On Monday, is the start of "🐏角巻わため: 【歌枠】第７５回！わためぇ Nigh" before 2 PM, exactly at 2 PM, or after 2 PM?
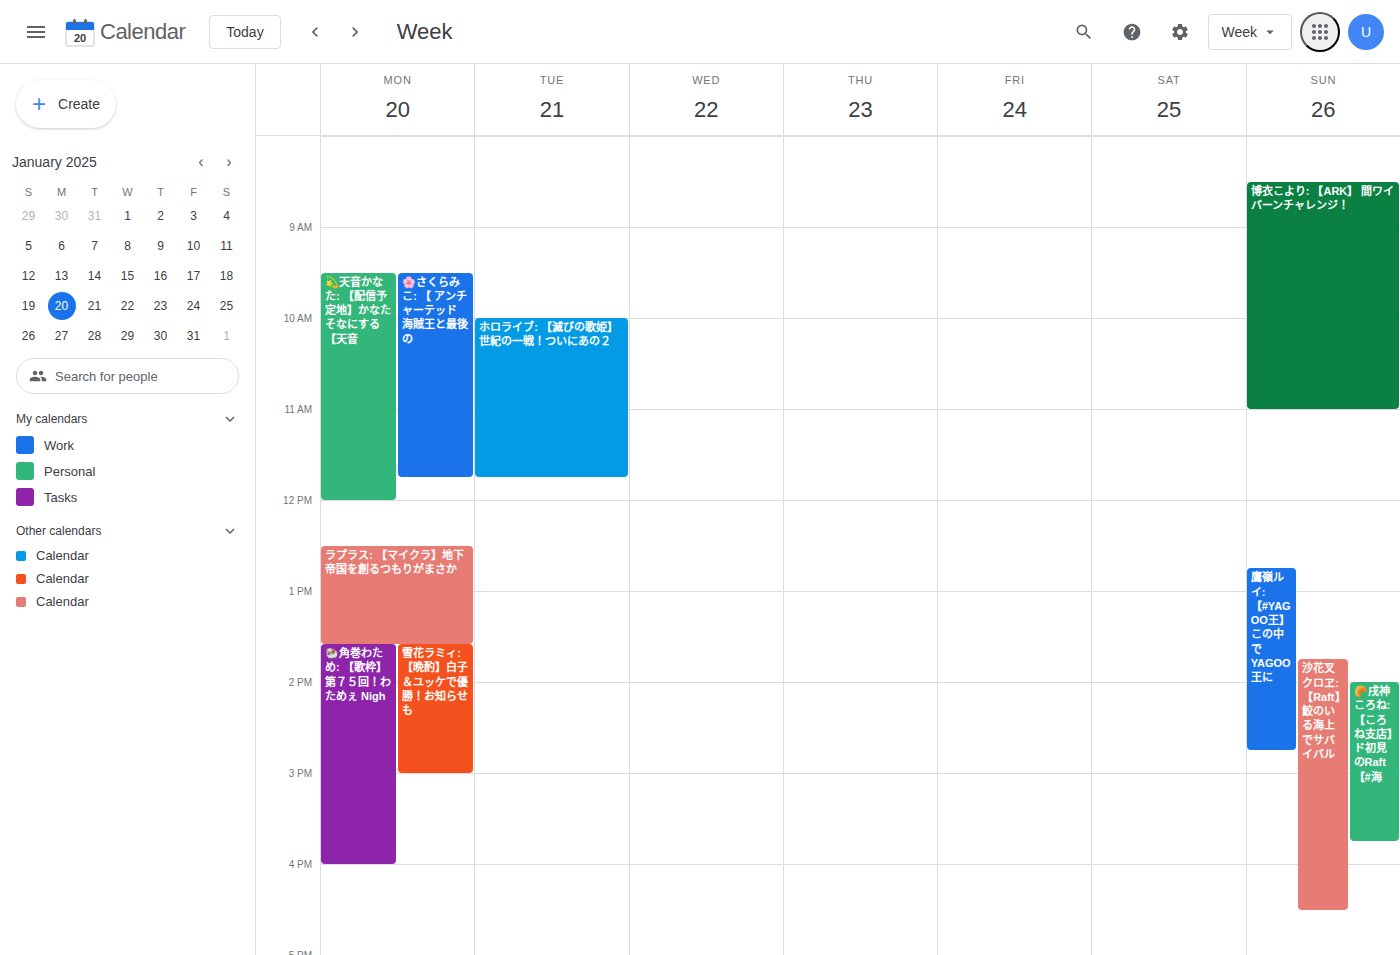
1:35 PM -- before 2 PM, 25 minutes above the 2 PM line.